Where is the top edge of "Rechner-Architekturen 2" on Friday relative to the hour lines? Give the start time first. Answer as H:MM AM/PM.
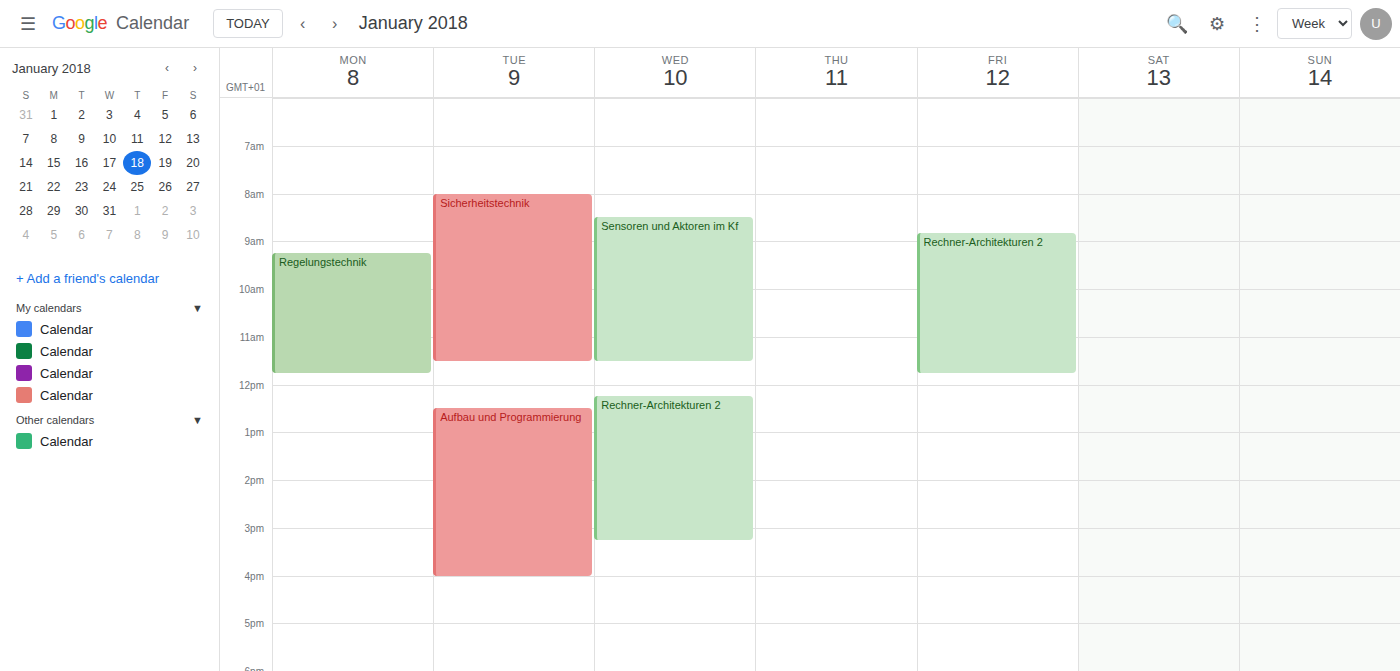
8:50 AM -- neither: 50 minutes below the 8 AM line and 10 minutes above the 9 AM line.